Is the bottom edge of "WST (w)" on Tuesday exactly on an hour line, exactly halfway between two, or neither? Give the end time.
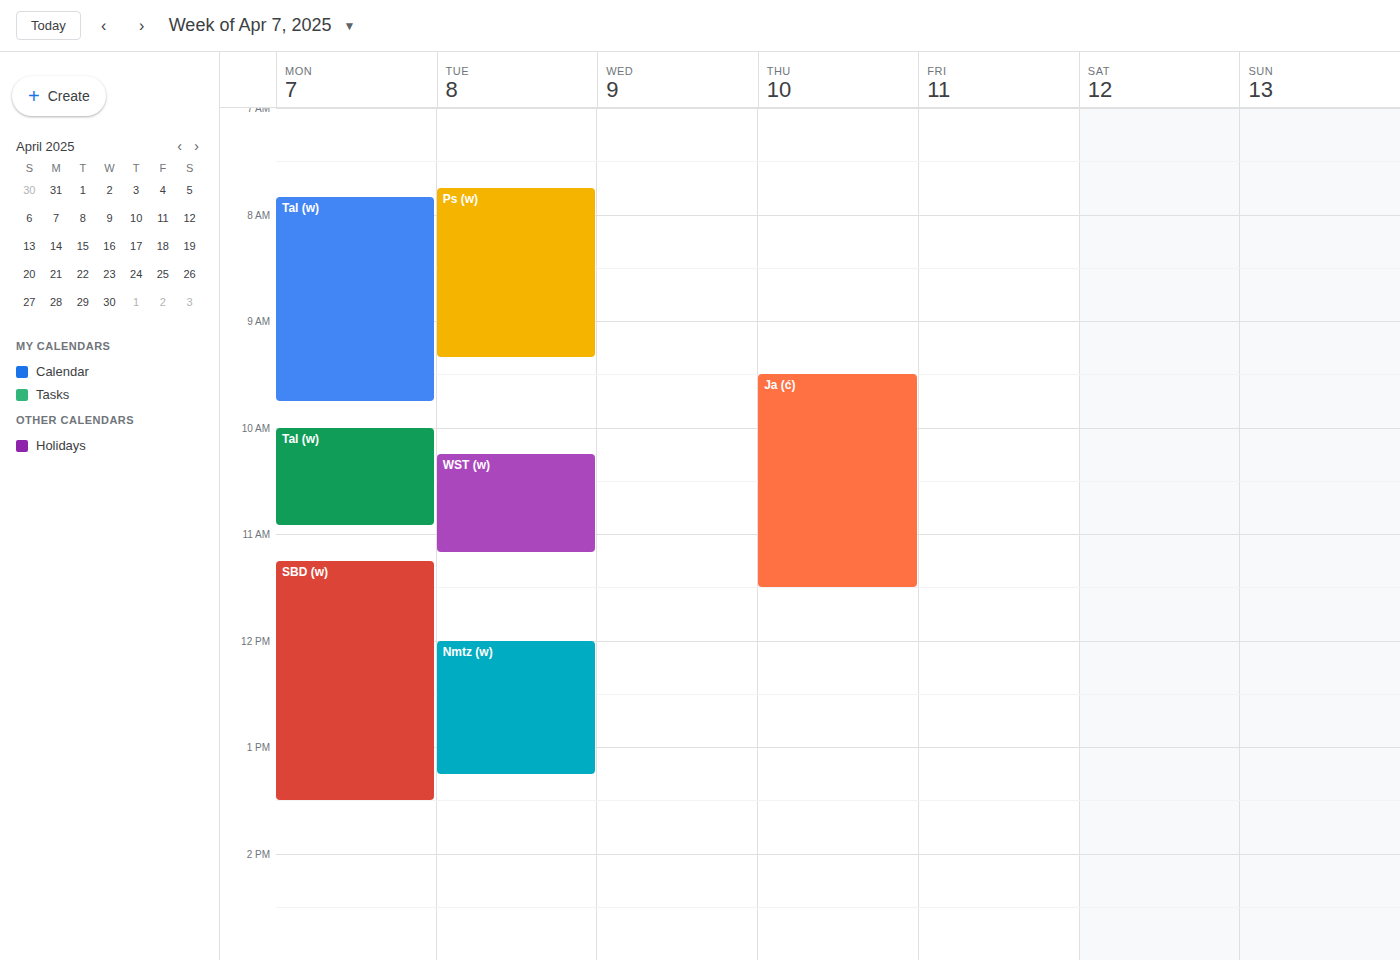
11:10 -- neither: 10 minutes below the 11:00 line and 50 minutes above the 12:00 line.